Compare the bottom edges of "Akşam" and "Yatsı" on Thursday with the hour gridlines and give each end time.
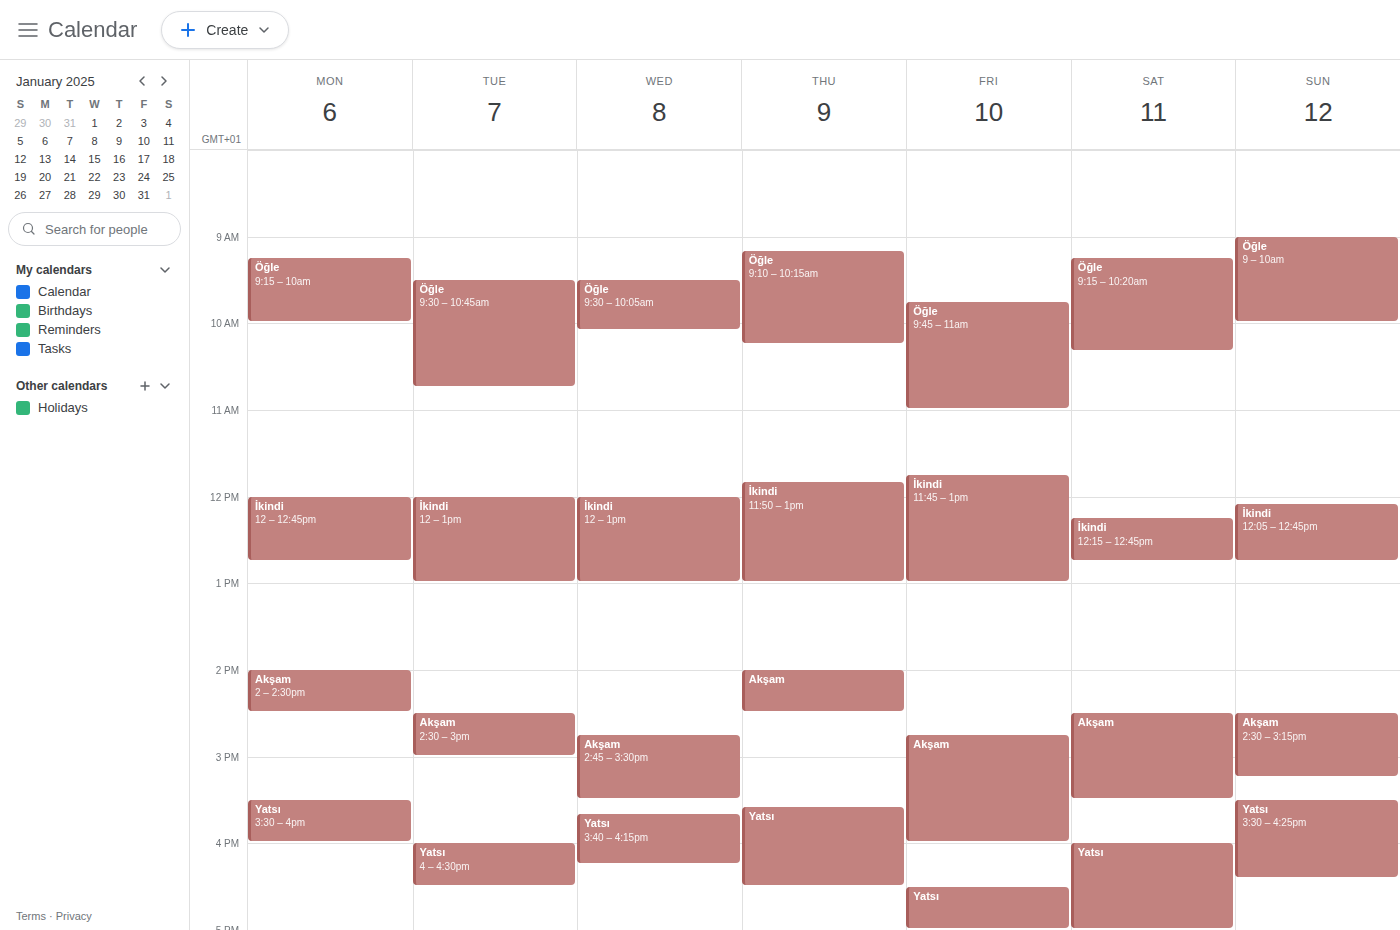
"Akşam": 2:30 PM, halfway between the 2 PM and 3 PM lines. "Yatsı": 4:30 PM, halfway between the 4 PM and 5 PM lines.